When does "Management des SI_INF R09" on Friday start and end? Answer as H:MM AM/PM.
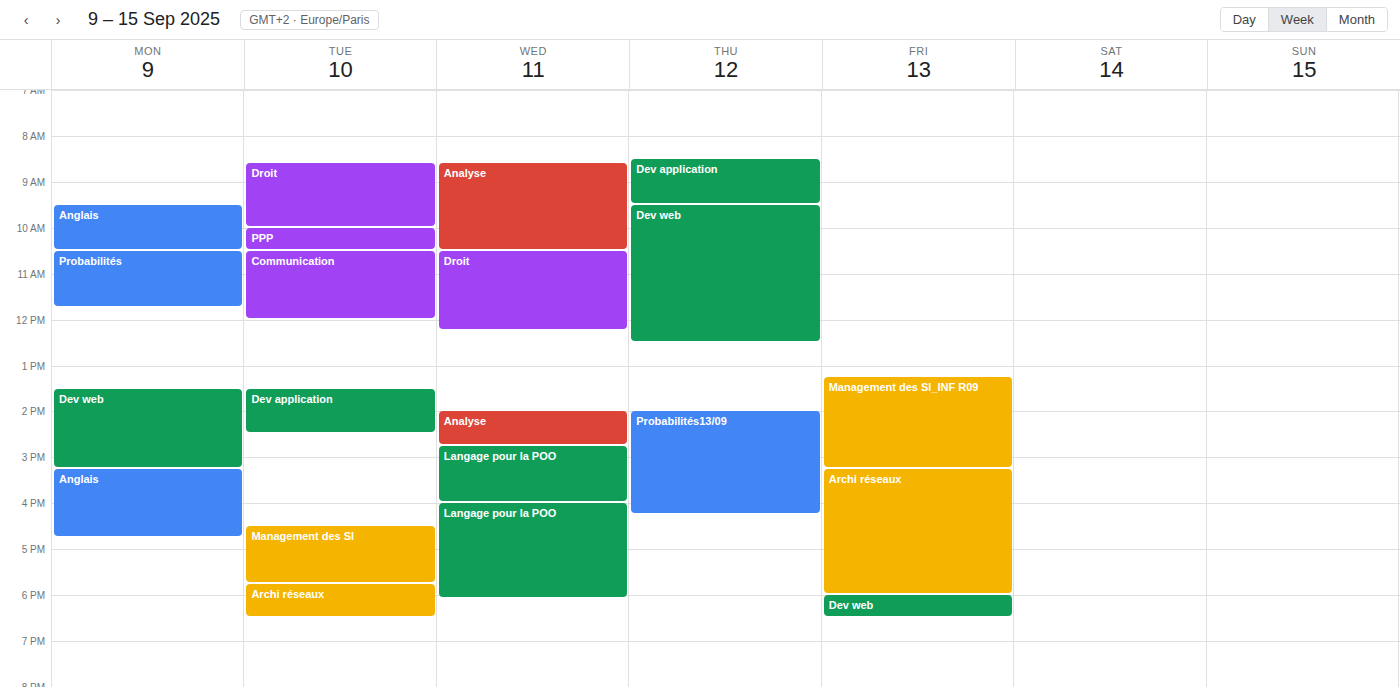
1:15 PM to 3:15 PM